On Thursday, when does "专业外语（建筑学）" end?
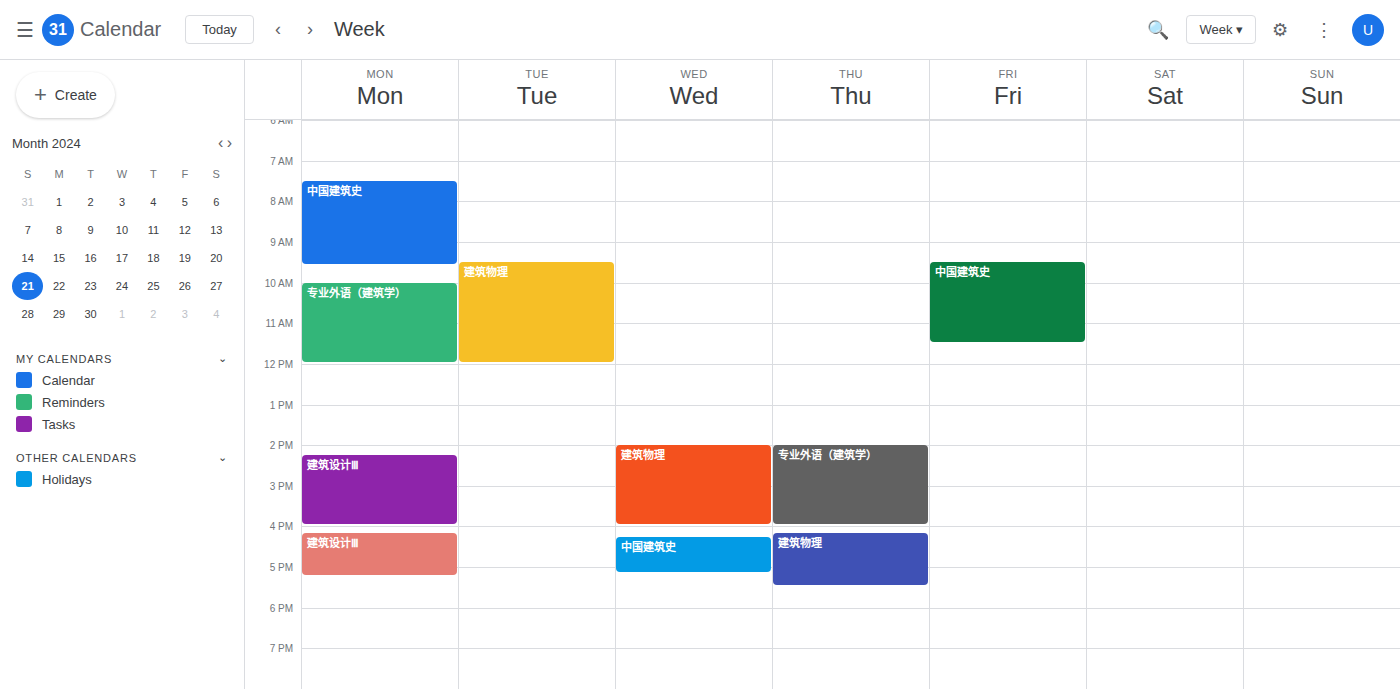
16:00